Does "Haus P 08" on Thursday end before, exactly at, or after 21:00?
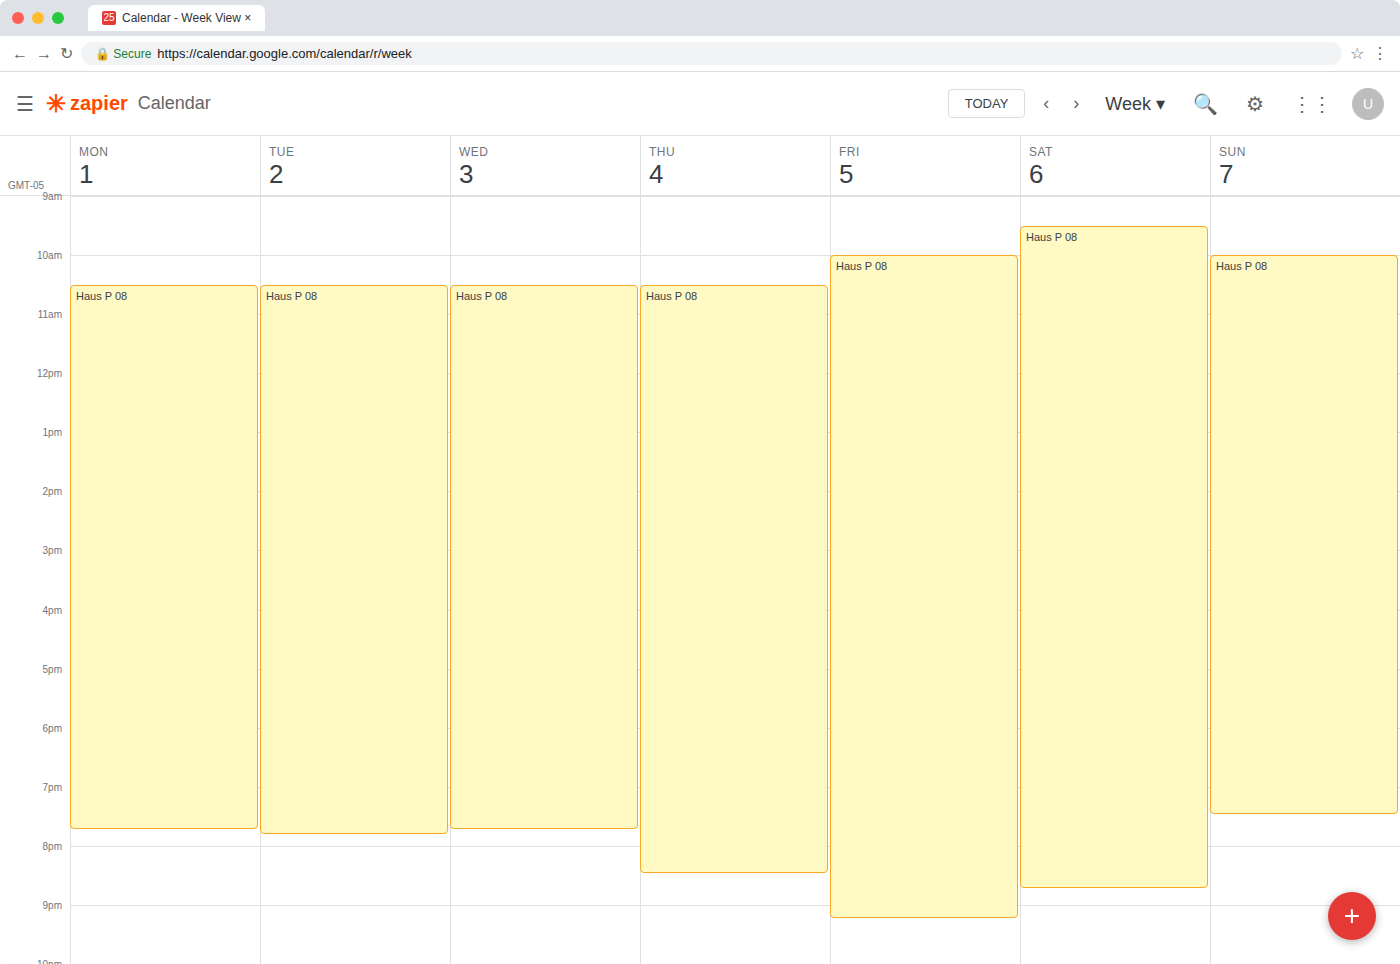
20:30 -- before 21:00, 30 minutes above the 21:00 line.